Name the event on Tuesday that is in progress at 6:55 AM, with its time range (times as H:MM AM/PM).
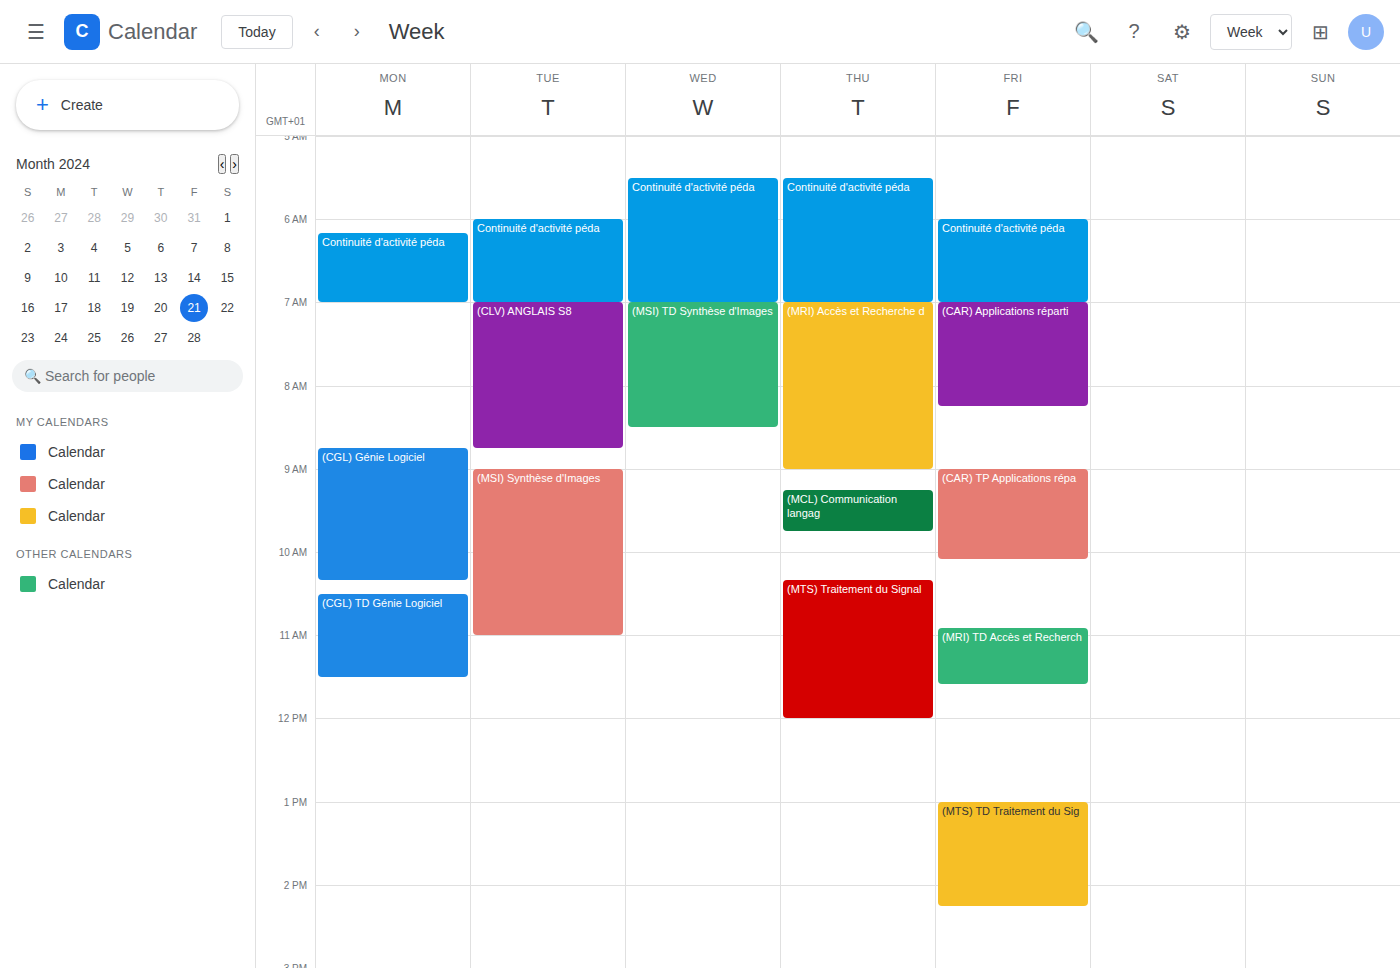
"Continuité d'activité péda", 6:00 AM to 7:00 AM